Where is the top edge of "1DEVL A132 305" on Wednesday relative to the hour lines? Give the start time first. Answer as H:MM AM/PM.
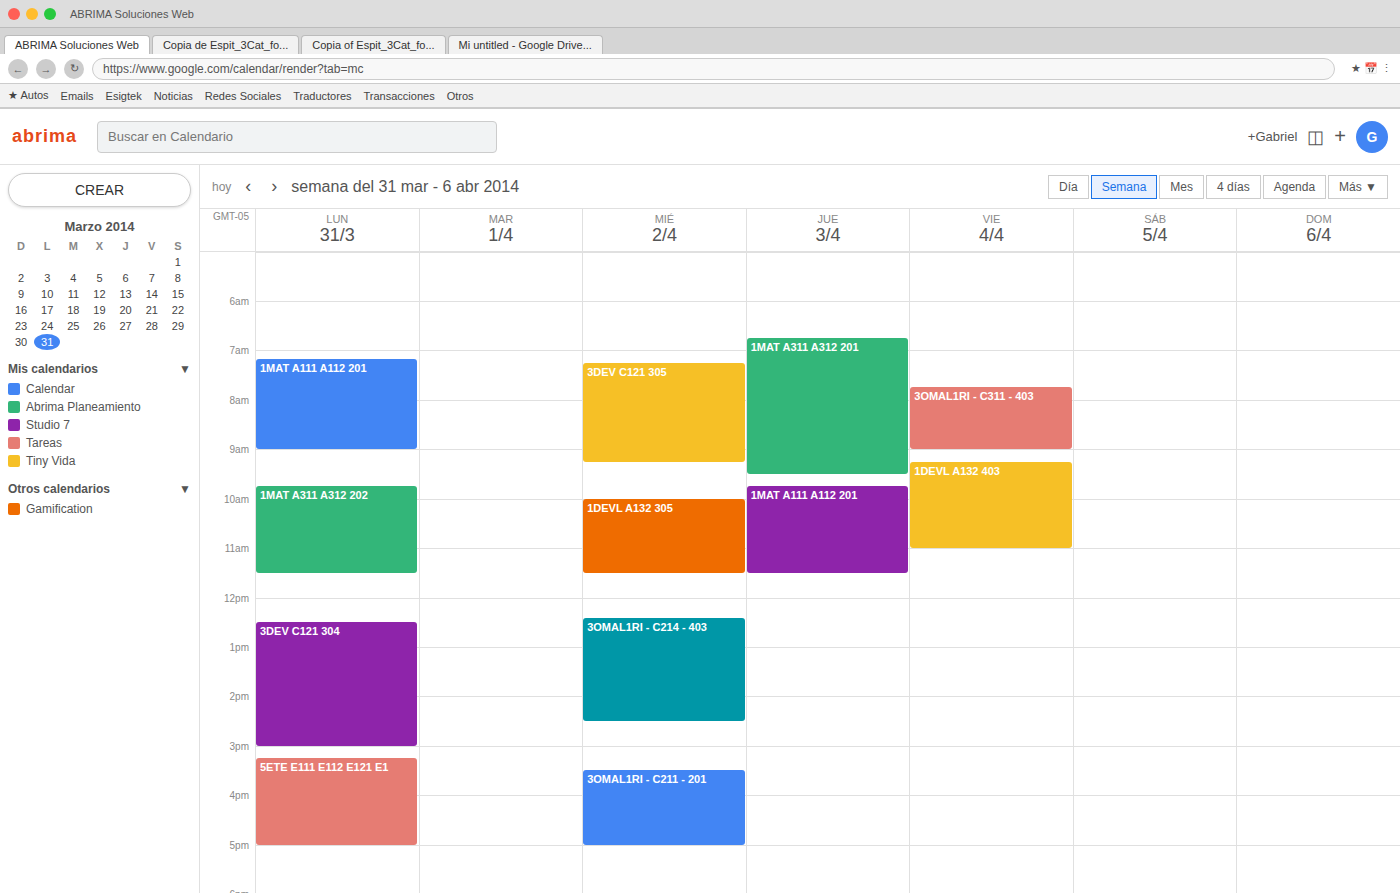
10:00 AM -- exactly on the 10 AM line.